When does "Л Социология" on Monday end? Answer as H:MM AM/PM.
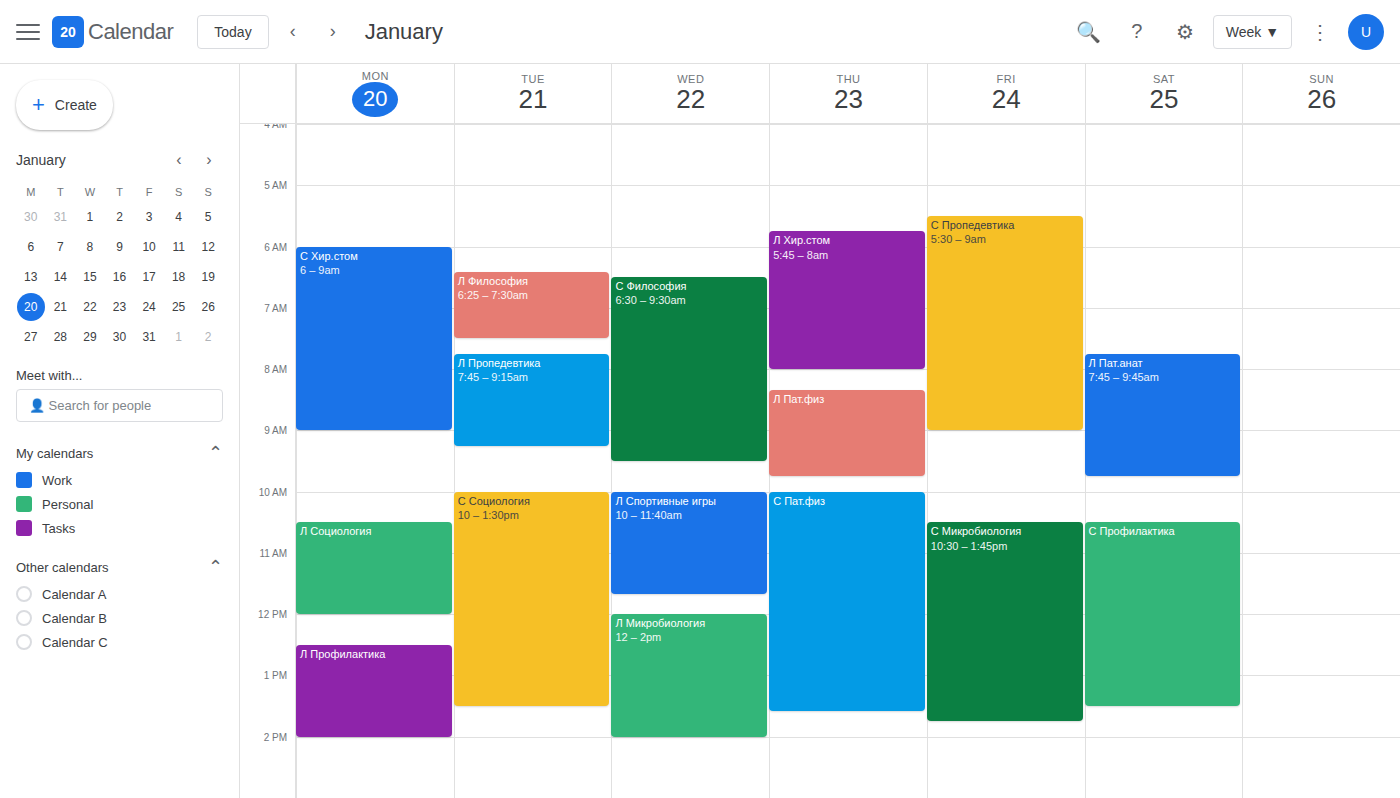
12:00 PM